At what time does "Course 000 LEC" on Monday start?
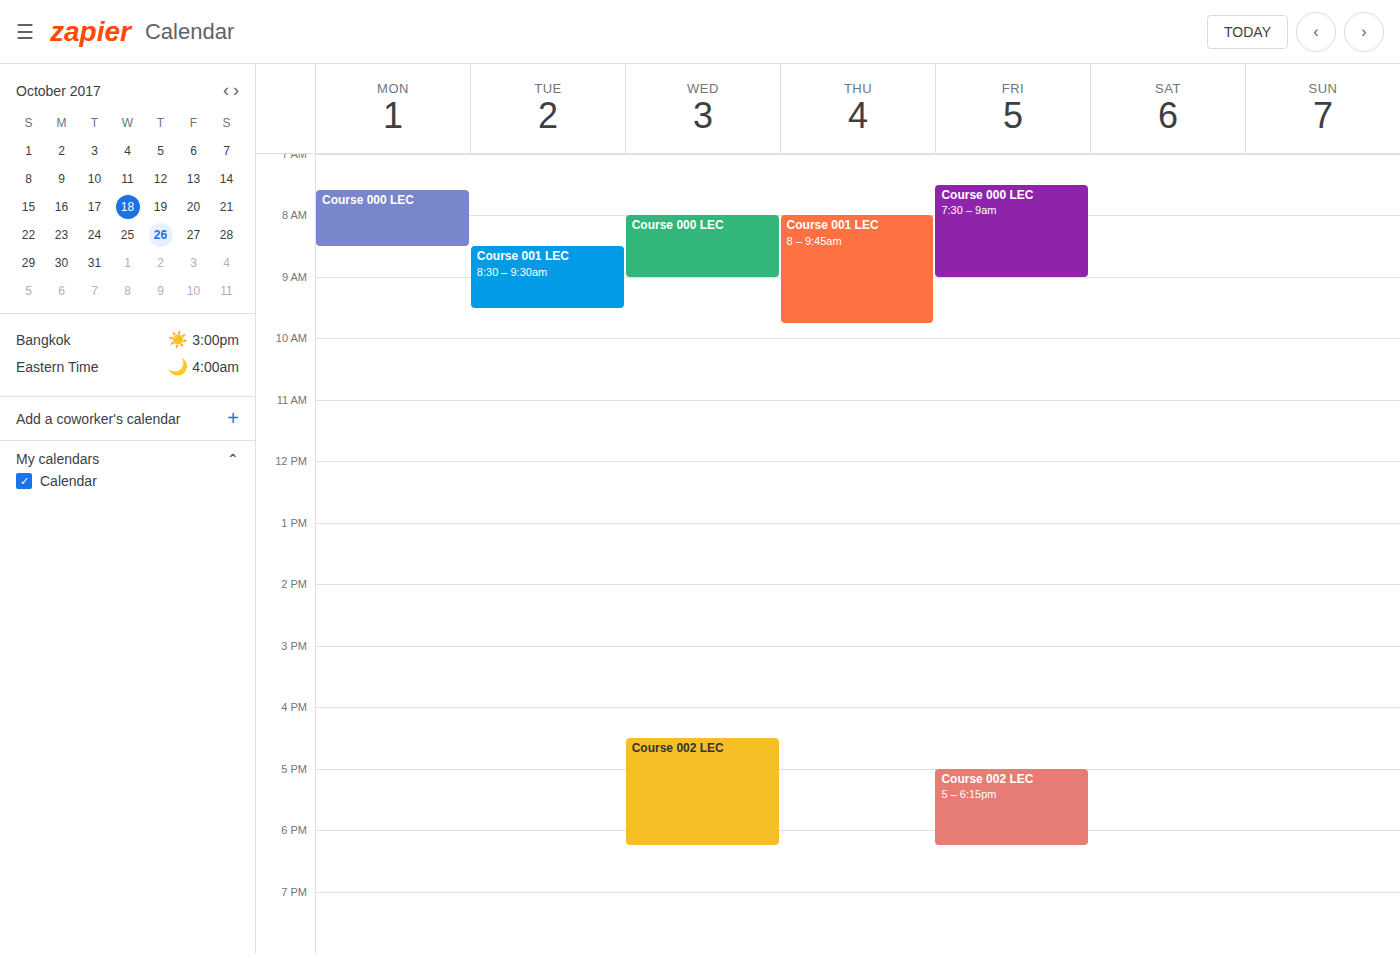
7:35 AM